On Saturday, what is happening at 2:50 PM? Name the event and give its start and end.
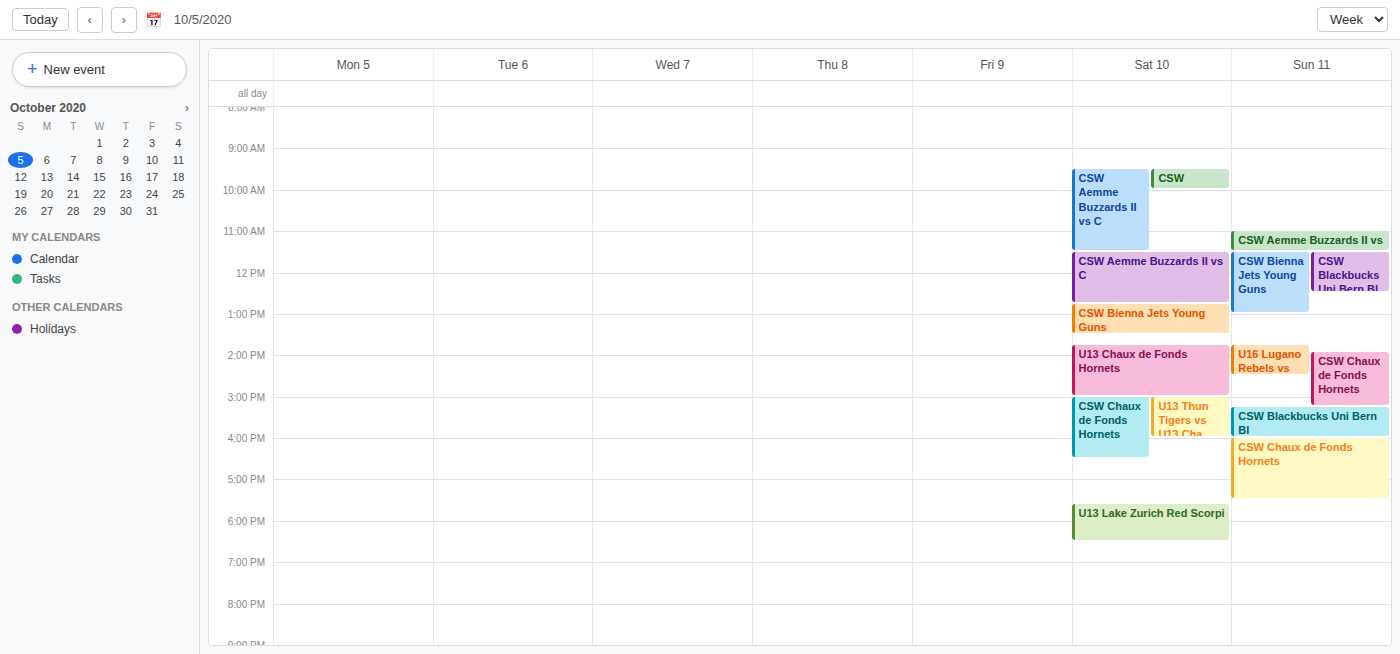
"U13 Chaux de Fonds Hornets", 1:45 PM to 3:00 PM